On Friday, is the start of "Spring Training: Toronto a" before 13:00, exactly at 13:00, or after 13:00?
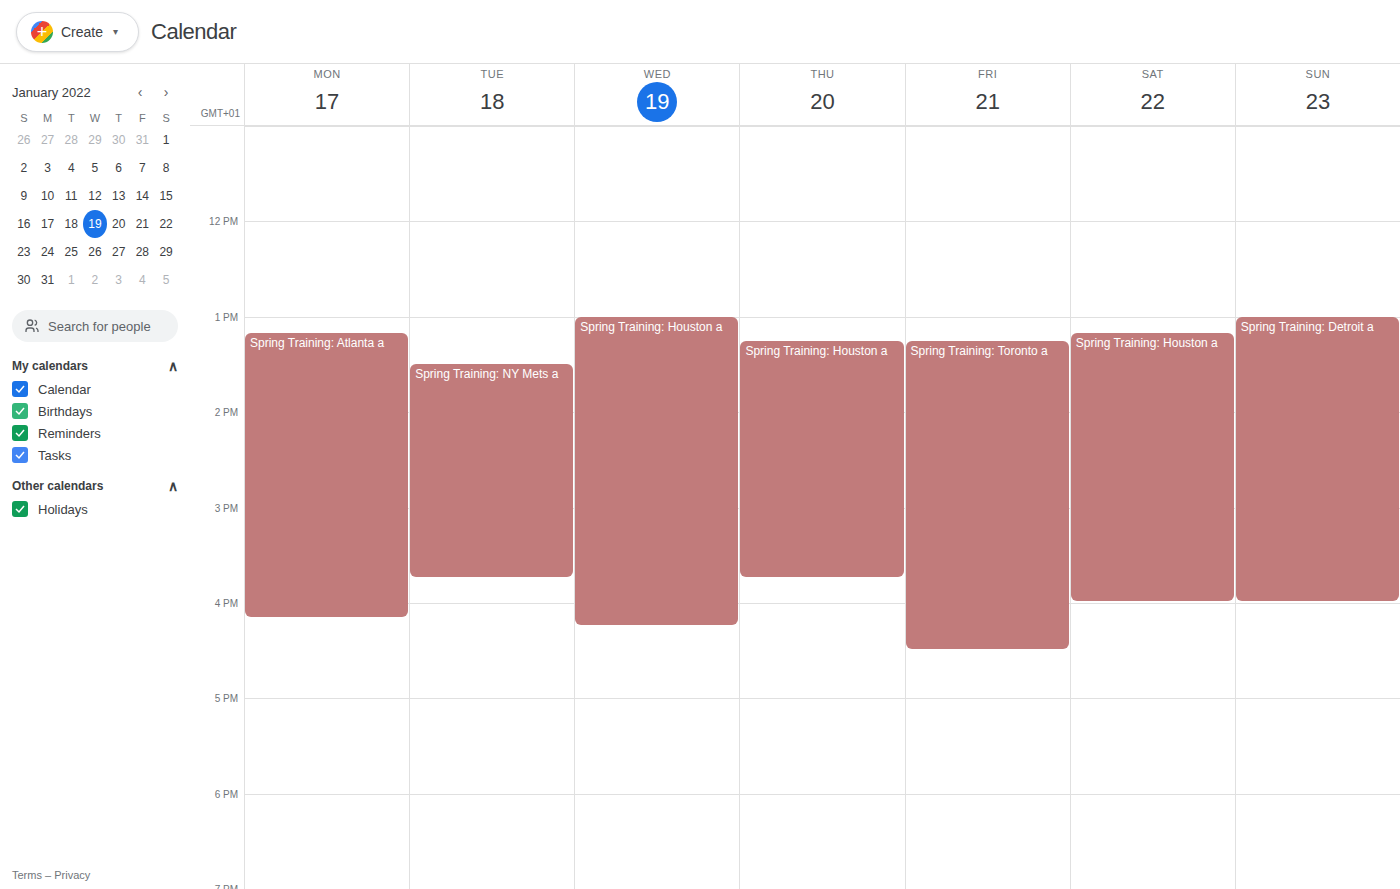
13:15 -- after 13:00, 15 minutes below the 13:00 line.